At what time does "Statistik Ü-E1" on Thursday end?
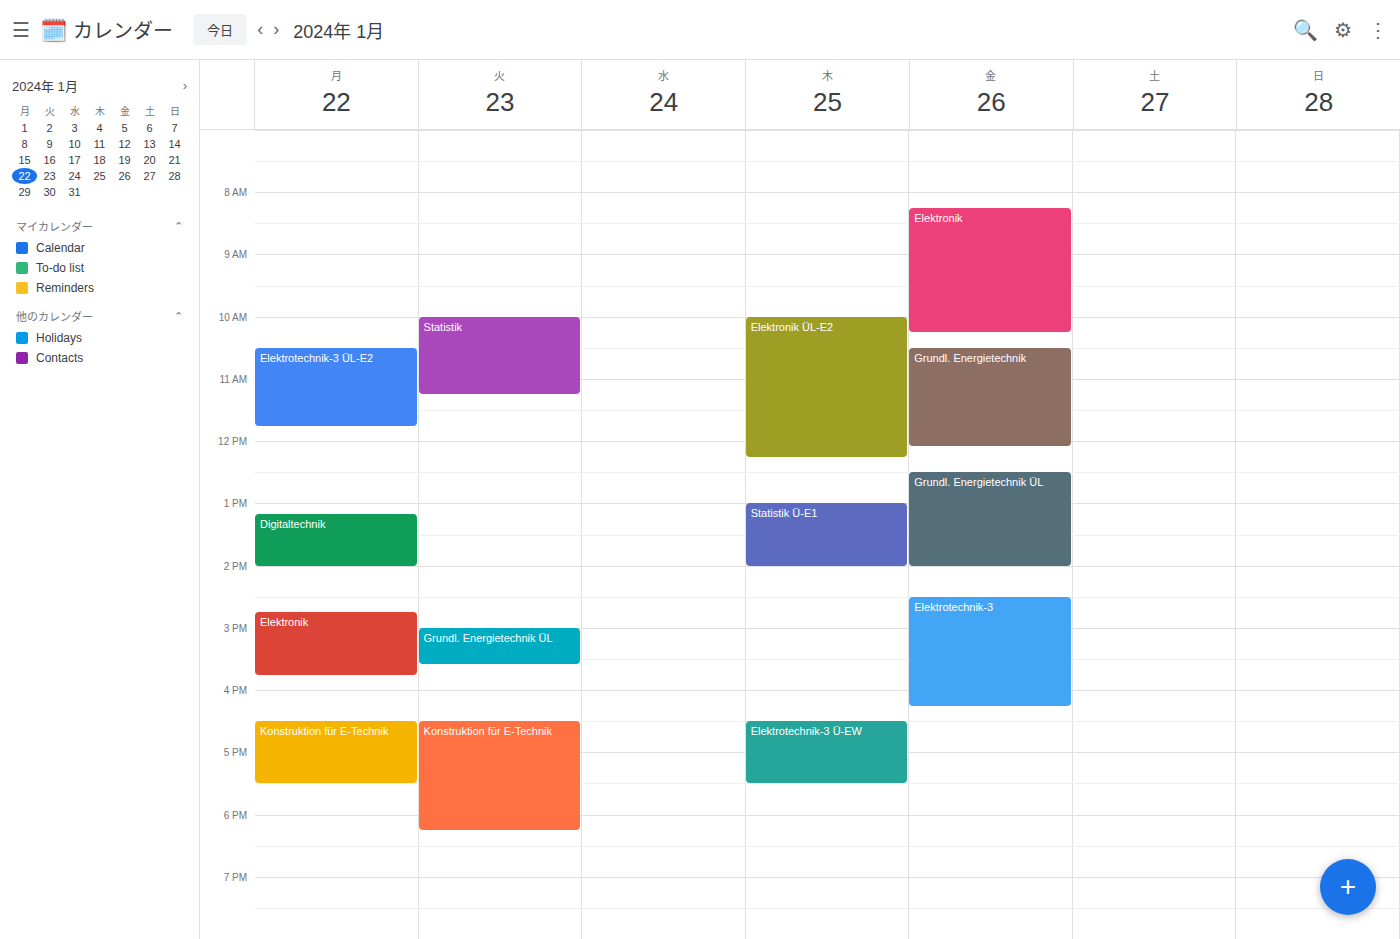
2:00 PM